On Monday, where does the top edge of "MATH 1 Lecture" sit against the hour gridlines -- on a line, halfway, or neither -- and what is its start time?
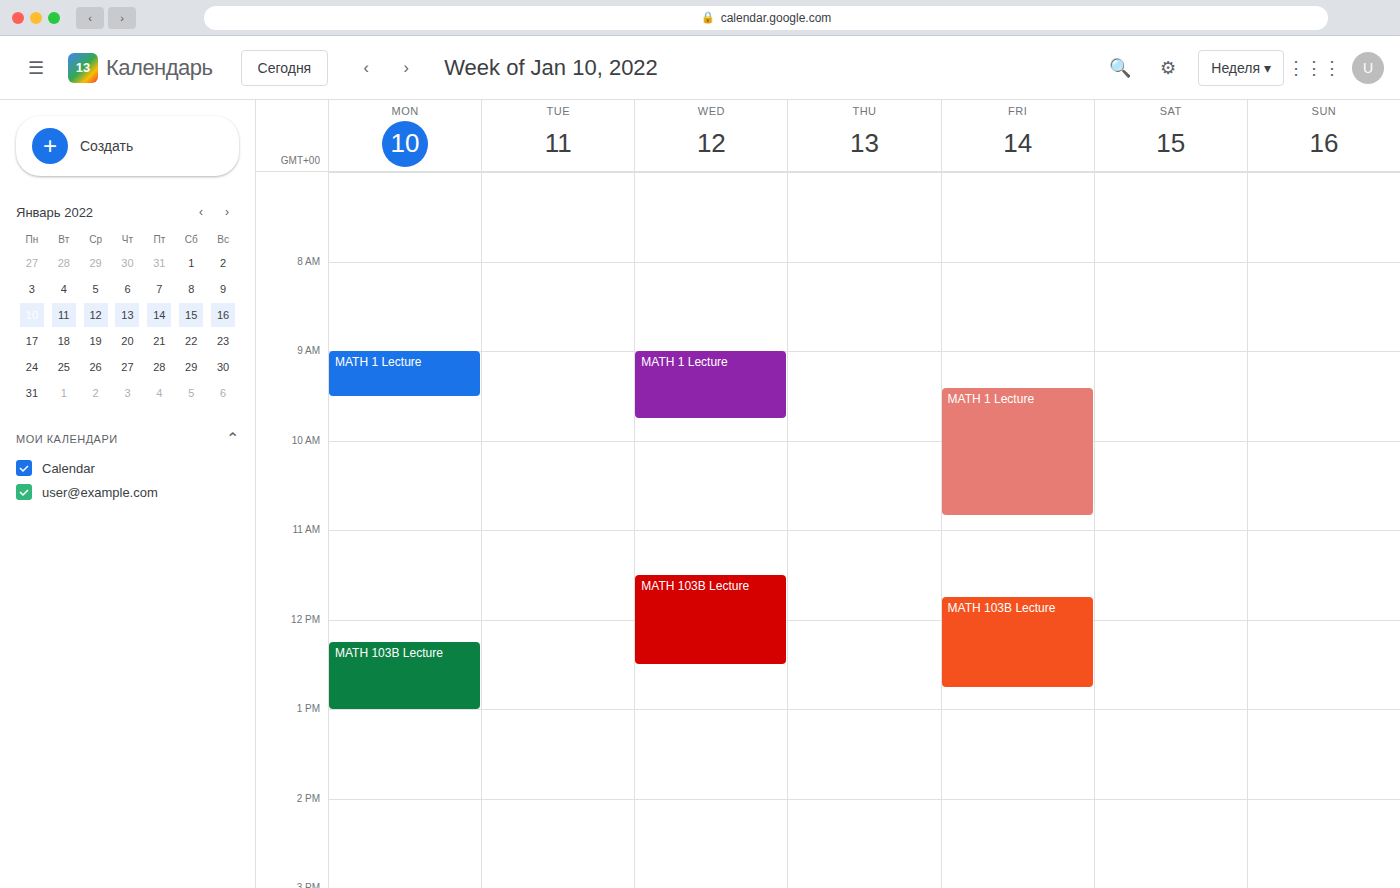
09:00 -- exactly on the 09:00 line.